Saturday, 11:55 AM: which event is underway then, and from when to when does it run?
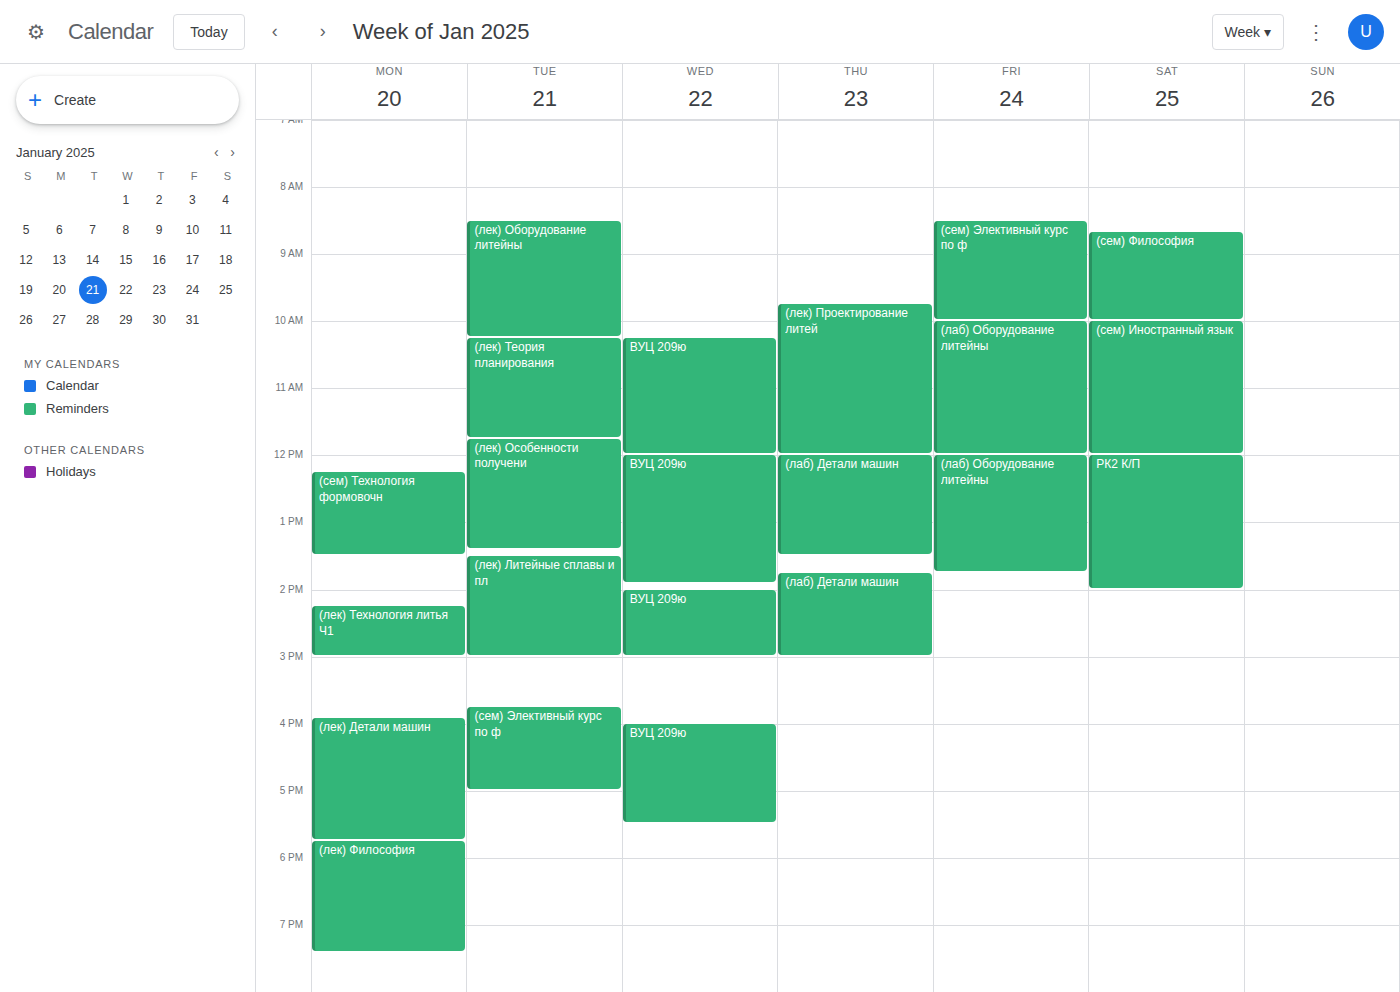
"(сем) Иностранный язык", 10:00 AM to 12:00 PM